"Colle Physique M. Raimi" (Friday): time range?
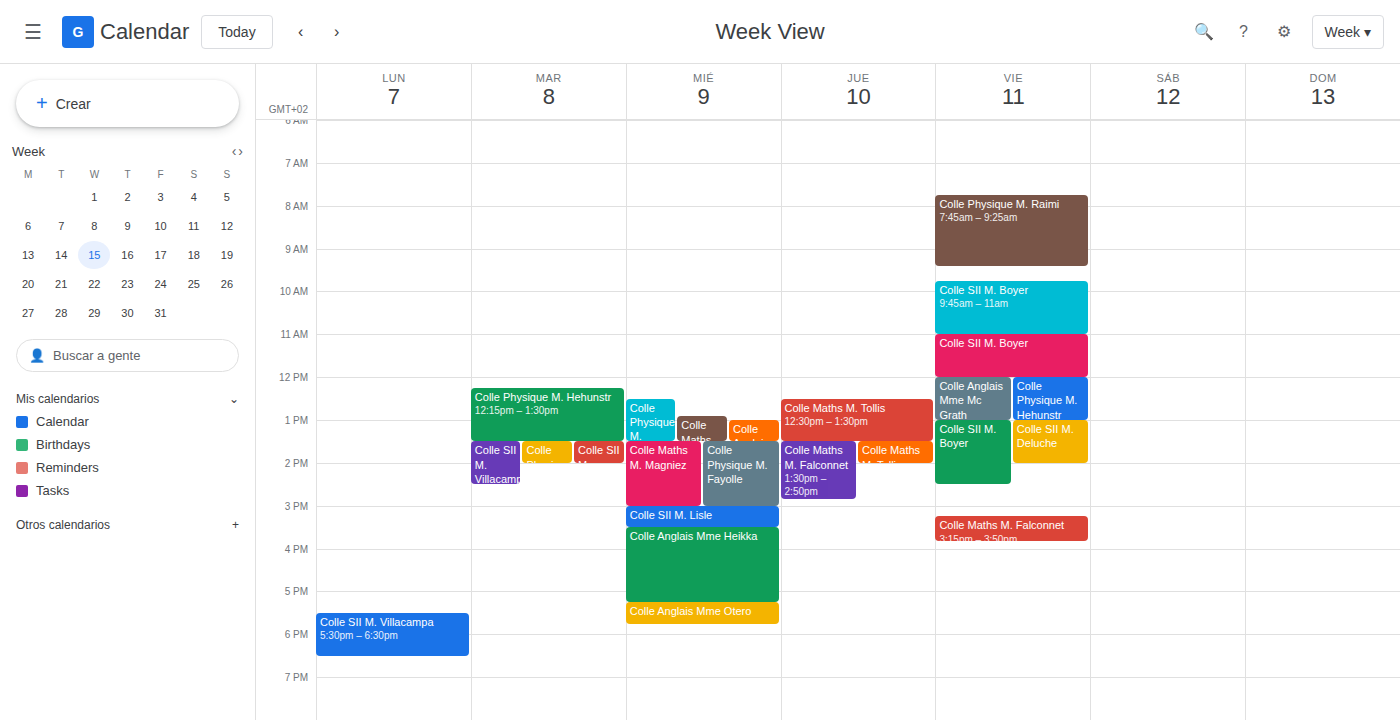
7:45 AM to 9:25 AM